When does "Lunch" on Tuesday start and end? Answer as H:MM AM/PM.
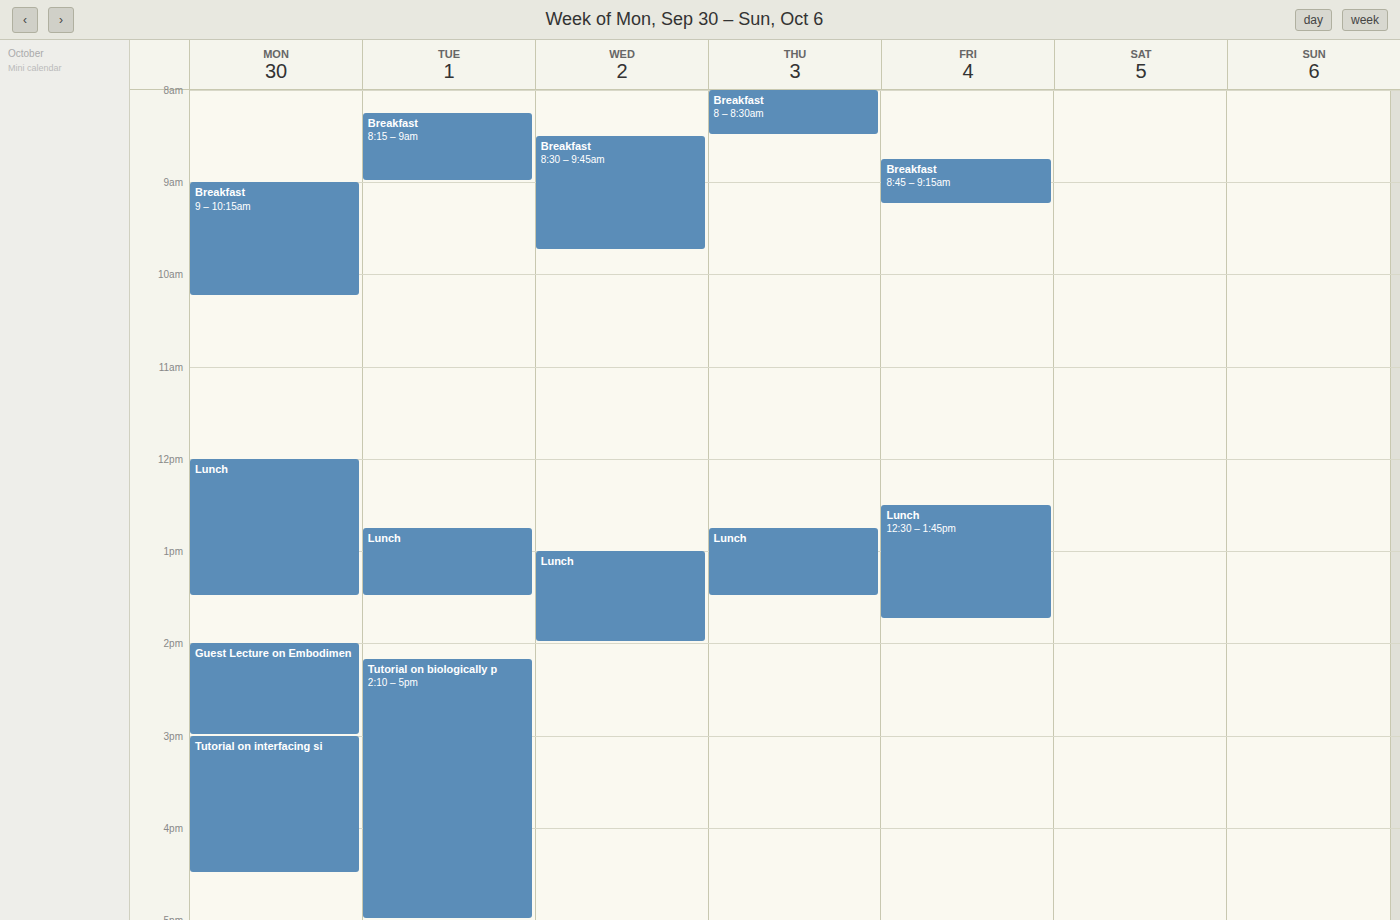
12:45 PM to 1:30 PM